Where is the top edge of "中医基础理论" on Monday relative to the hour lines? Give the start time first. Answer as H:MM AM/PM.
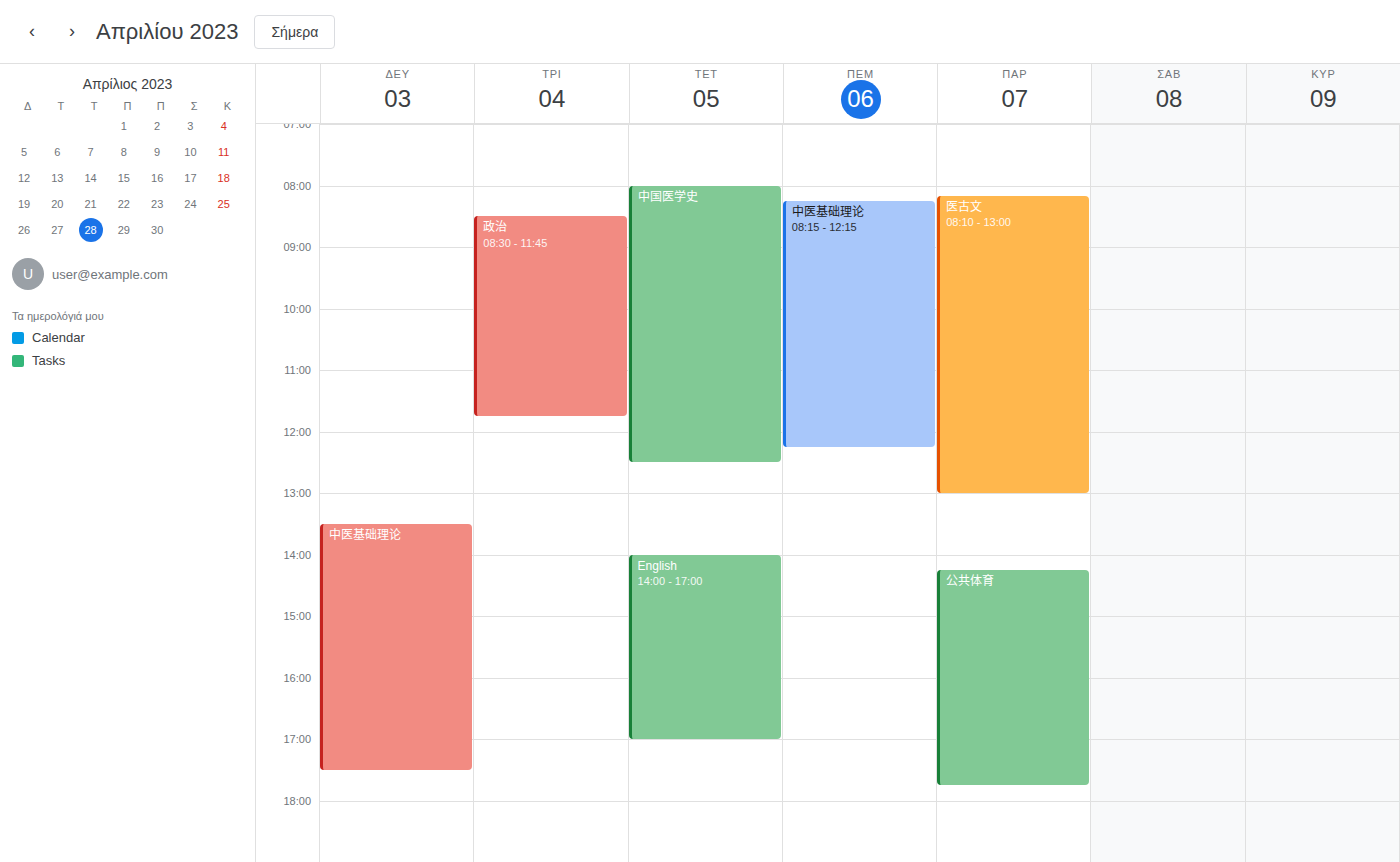
1:30 PM -- halfway between the 1 PM and 2 PM lines.